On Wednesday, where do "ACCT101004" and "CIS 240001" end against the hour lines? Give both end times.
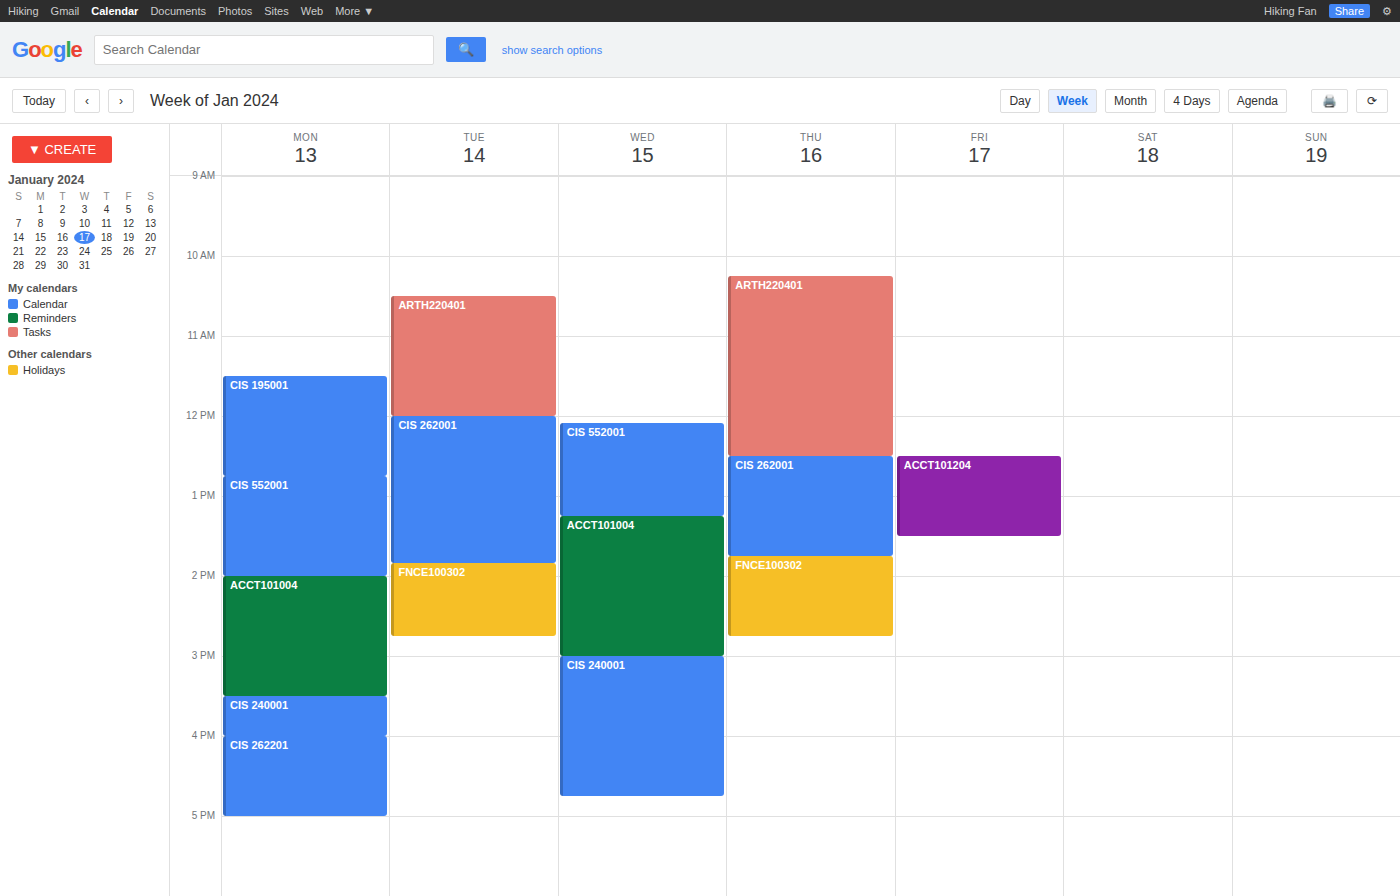
"ACCT101004": 15:00, exactly on the 15:00 line. "CIS 240001": 16:45, neither: three quarters of the way from the 16:00 line to the 17:00 line.